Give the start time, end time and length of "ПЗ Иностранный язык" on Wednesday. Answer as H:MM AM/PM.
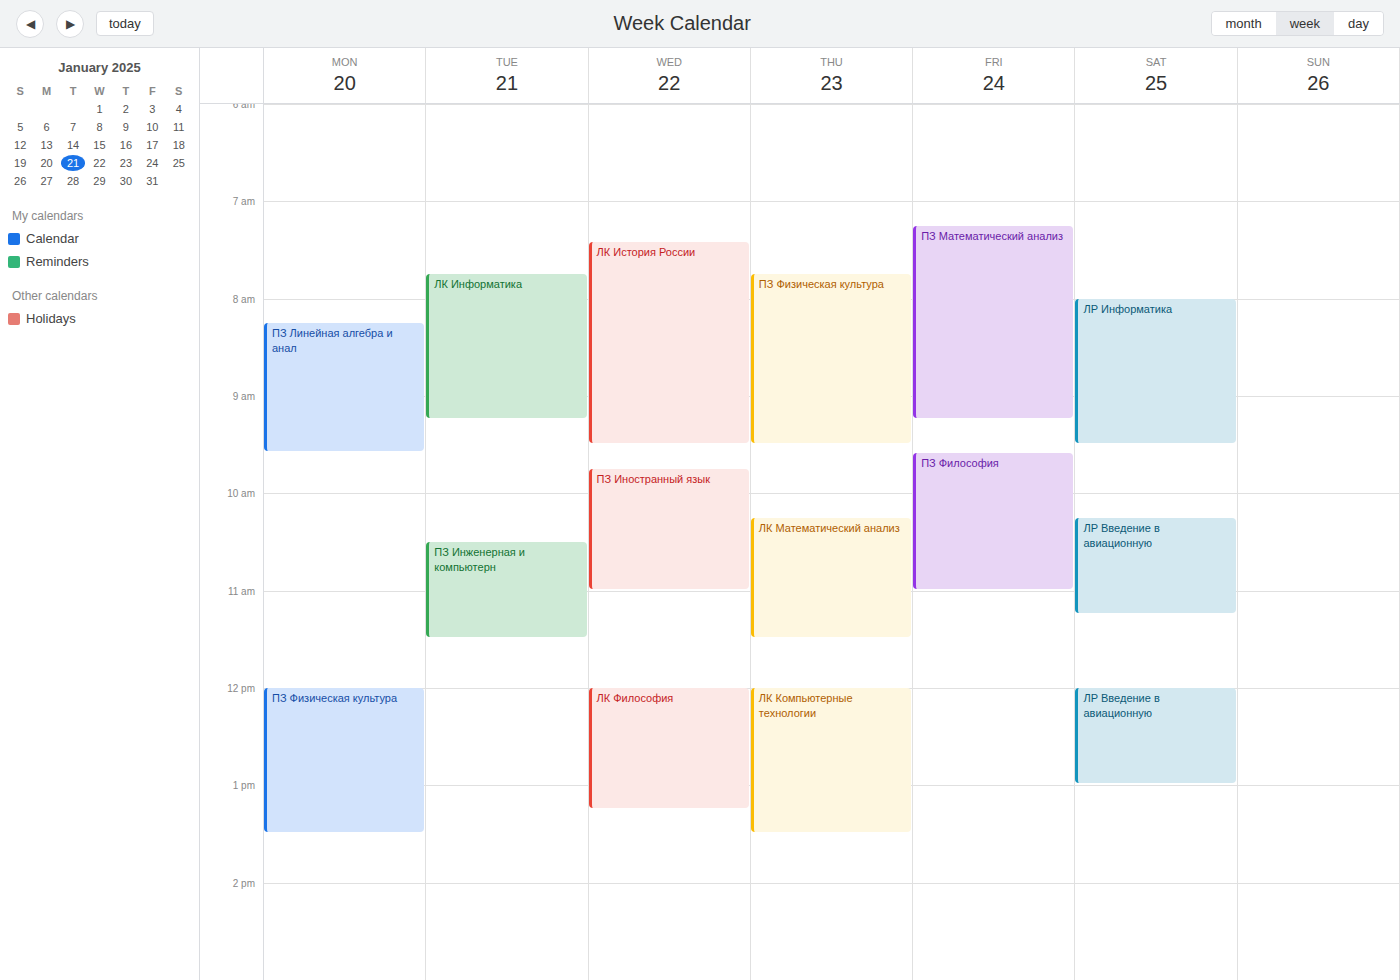
9:45 AM to 11:00 AM, 1 hour 15 minutes